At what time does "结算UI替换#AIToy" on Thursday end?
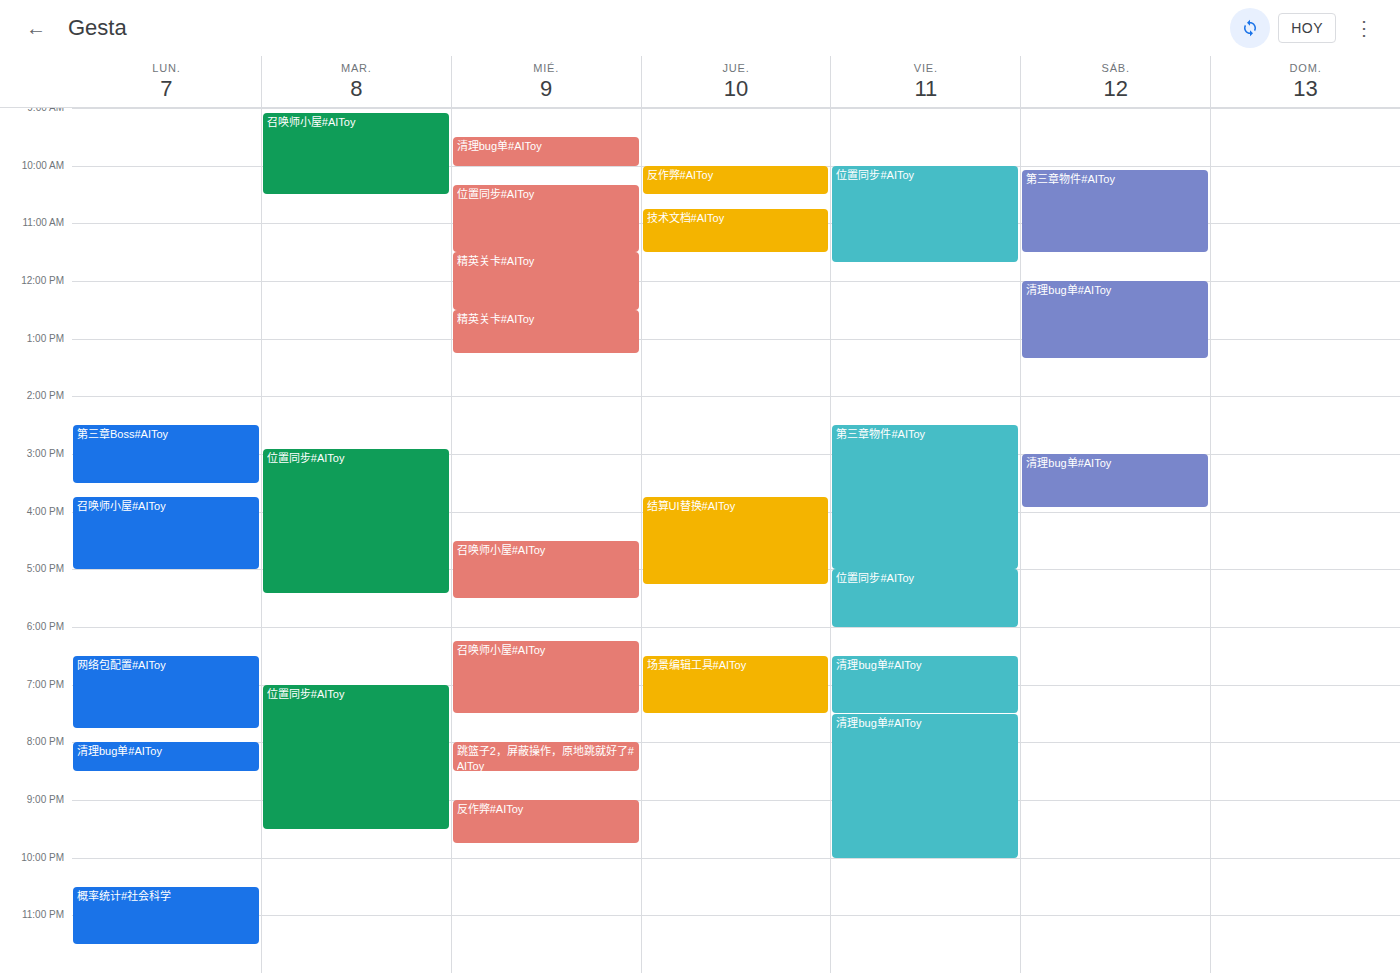
5:15 PM